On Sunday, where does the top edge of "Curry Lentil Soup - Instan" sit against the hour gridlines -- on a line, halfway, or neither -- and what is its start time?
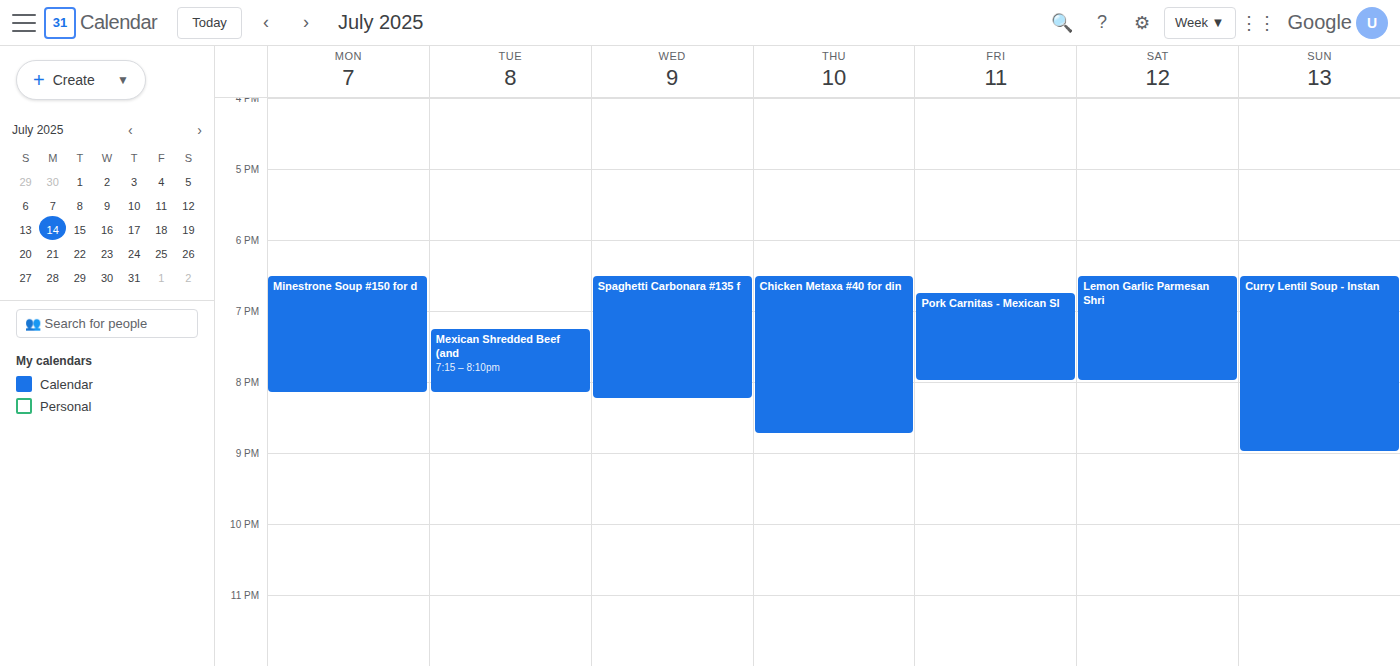
18:30 -- halfway between the 18:00 and 19:00 lines.